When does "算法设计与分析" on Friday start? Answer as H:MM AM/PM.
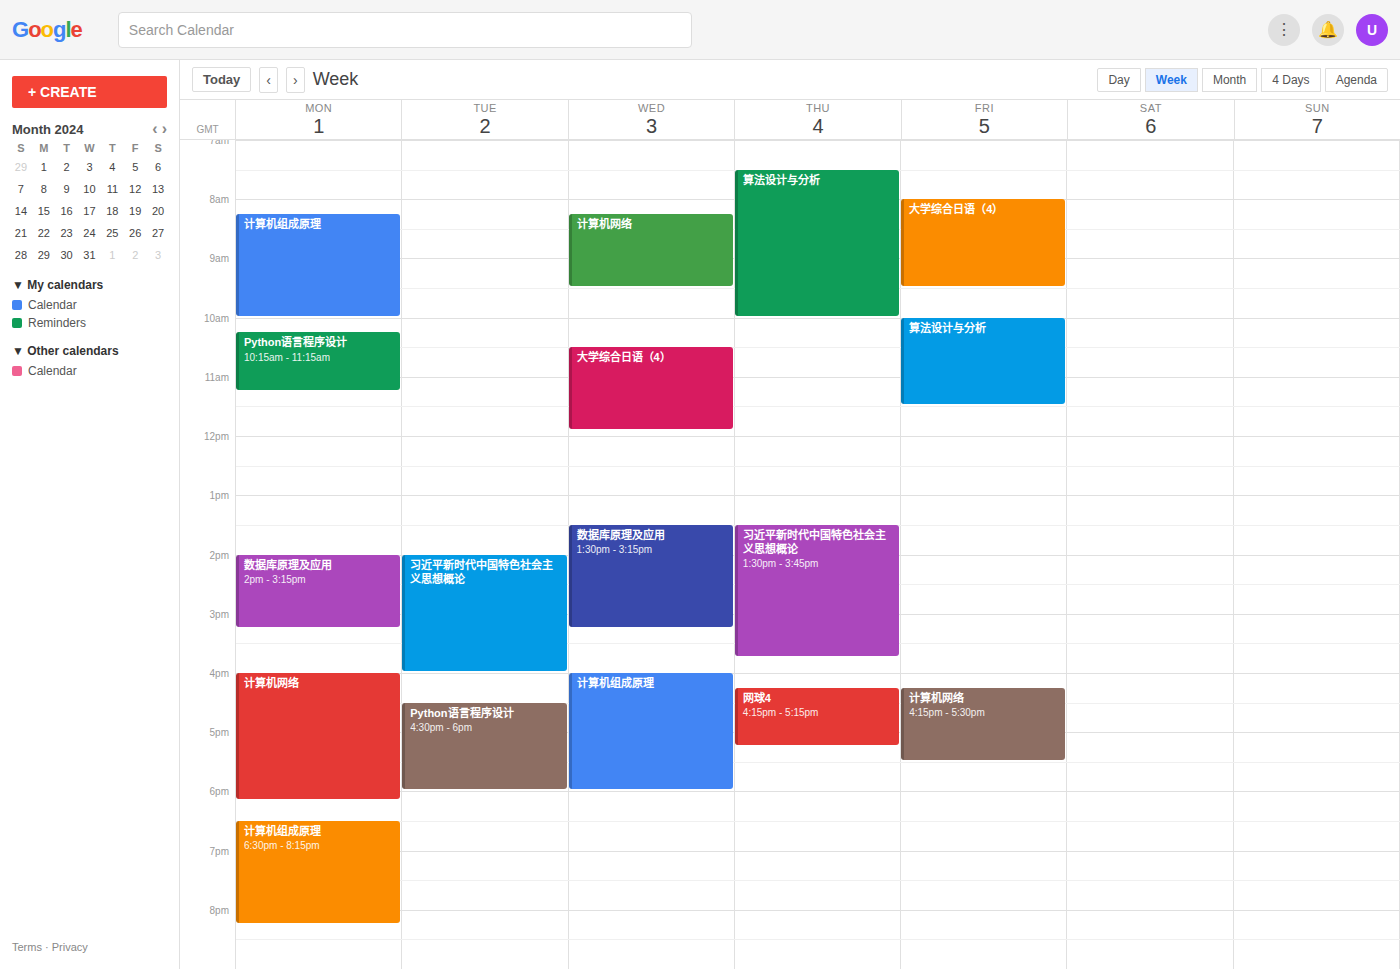
10:00 AM